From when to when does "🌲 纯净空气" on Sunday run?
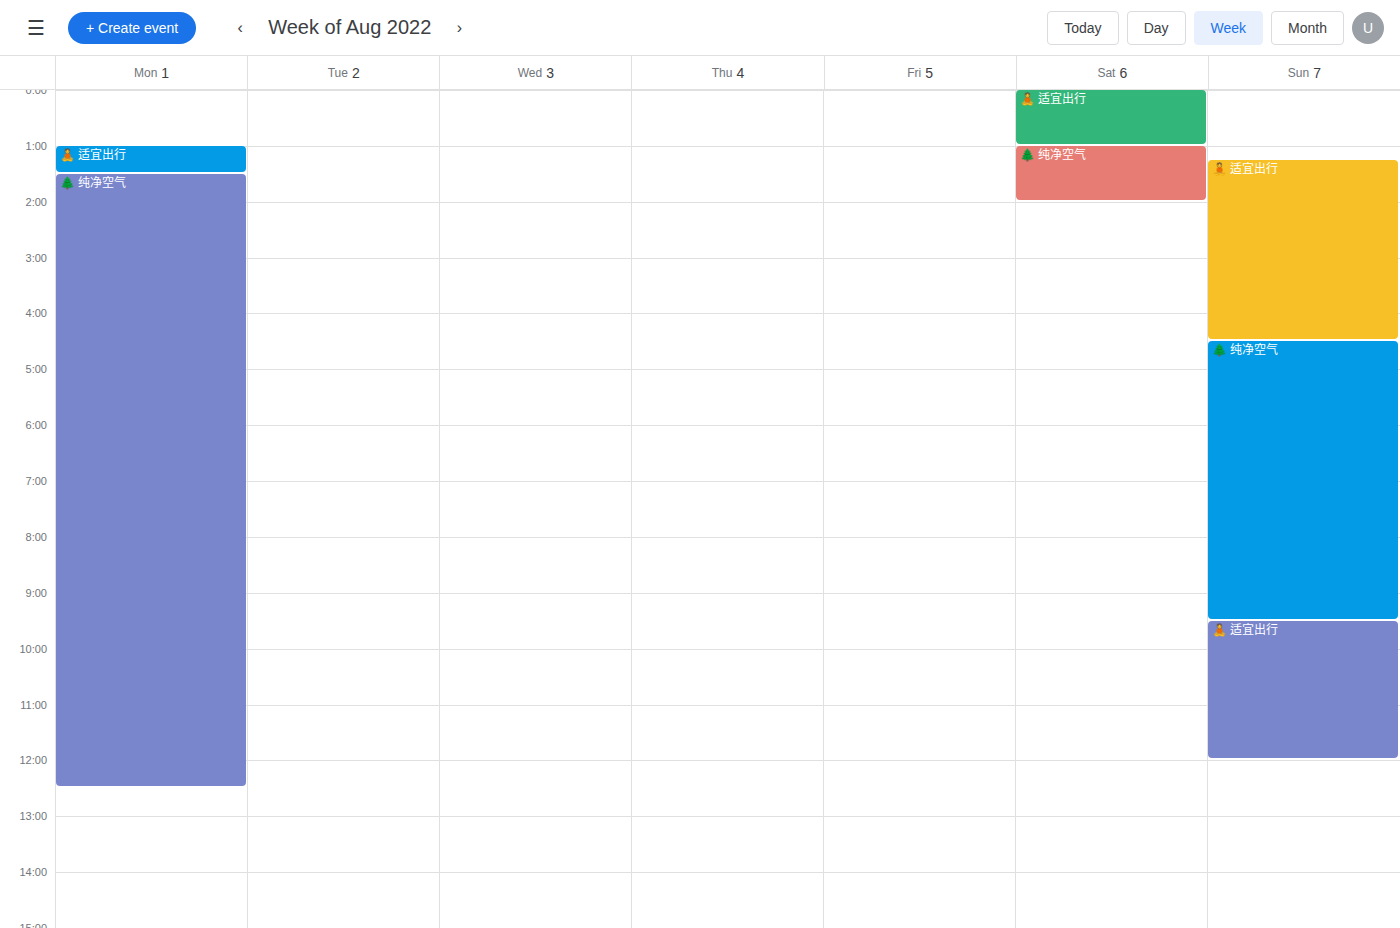
4:30 AM to 9:30 AM